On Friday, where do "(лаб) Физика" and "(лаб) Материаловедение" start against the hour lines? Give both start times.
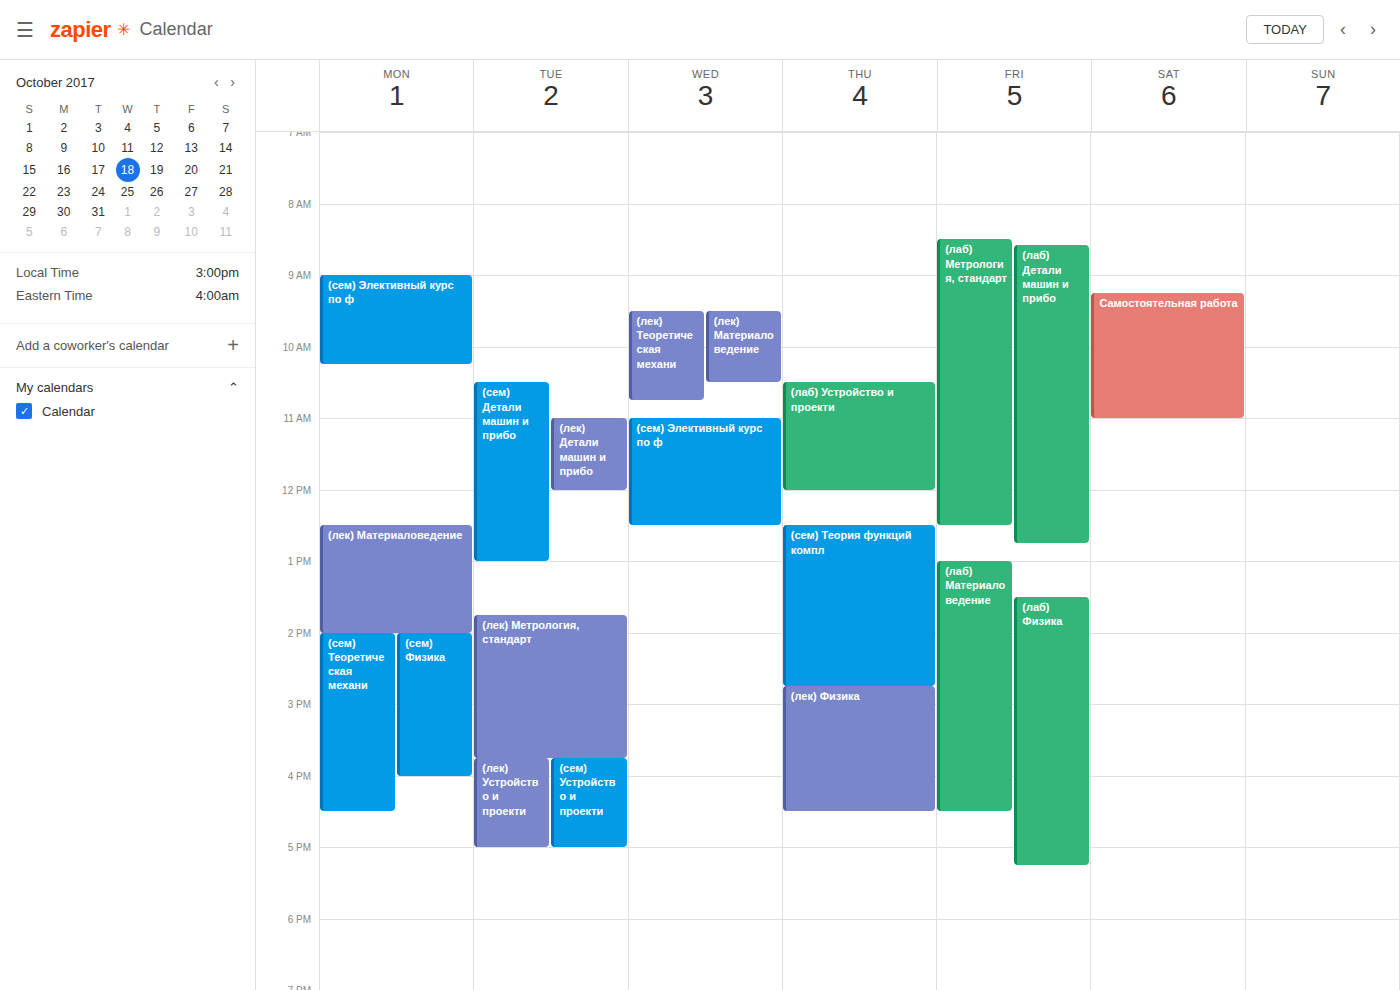
"(лаб) Физика": 1:30 PM, halfway between the 1 PM and 2 PM lines. "(лаб) Материаловедение": 1:00 PM, exactly on the 1 PM line.